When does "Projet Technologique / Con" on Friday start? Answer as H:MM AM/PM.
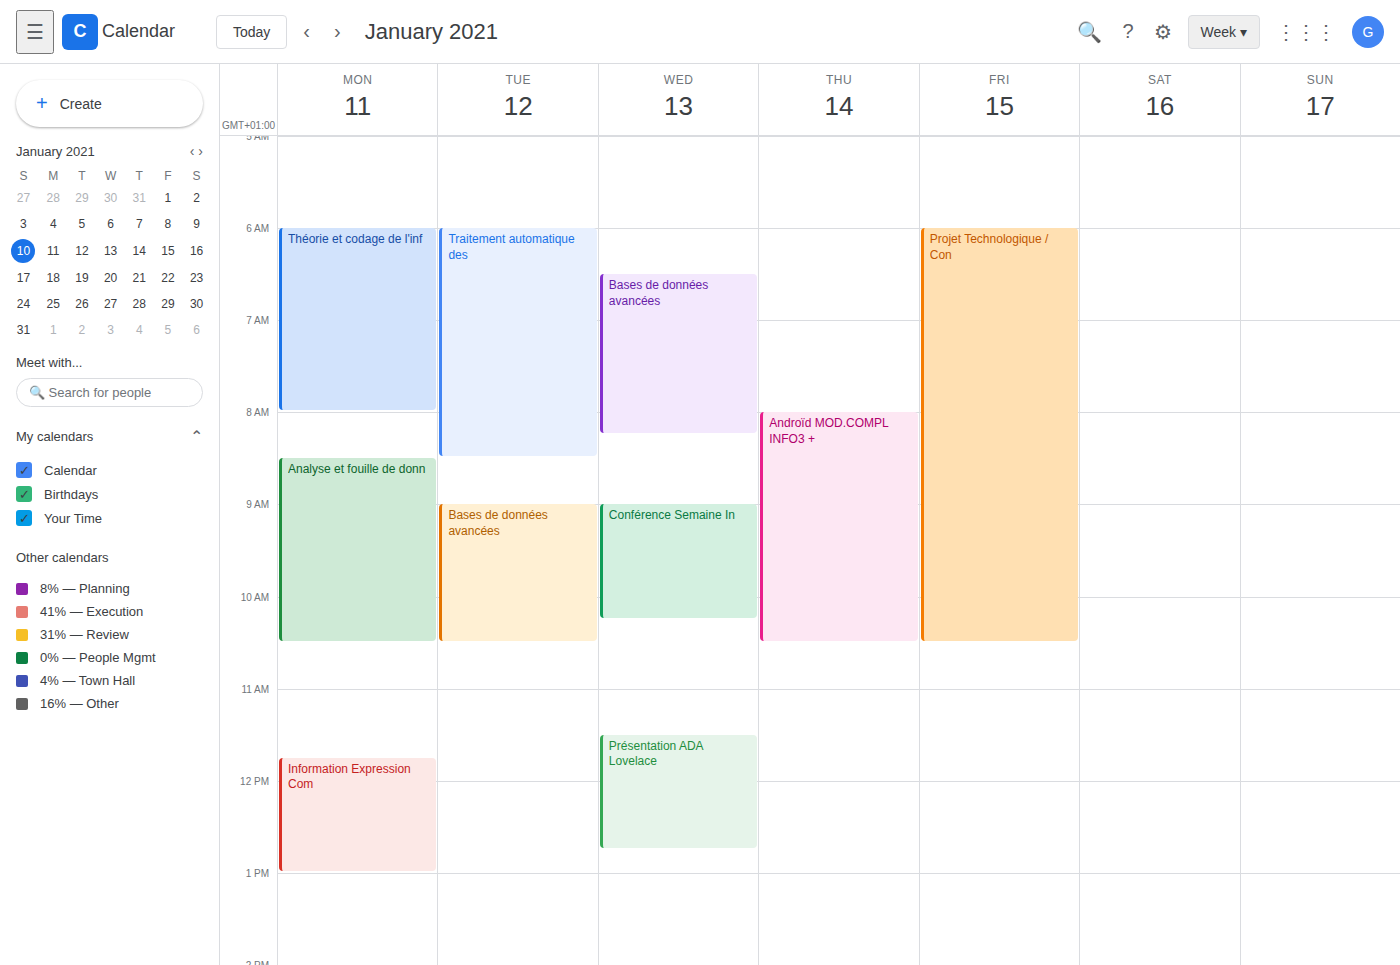
6:00 AM